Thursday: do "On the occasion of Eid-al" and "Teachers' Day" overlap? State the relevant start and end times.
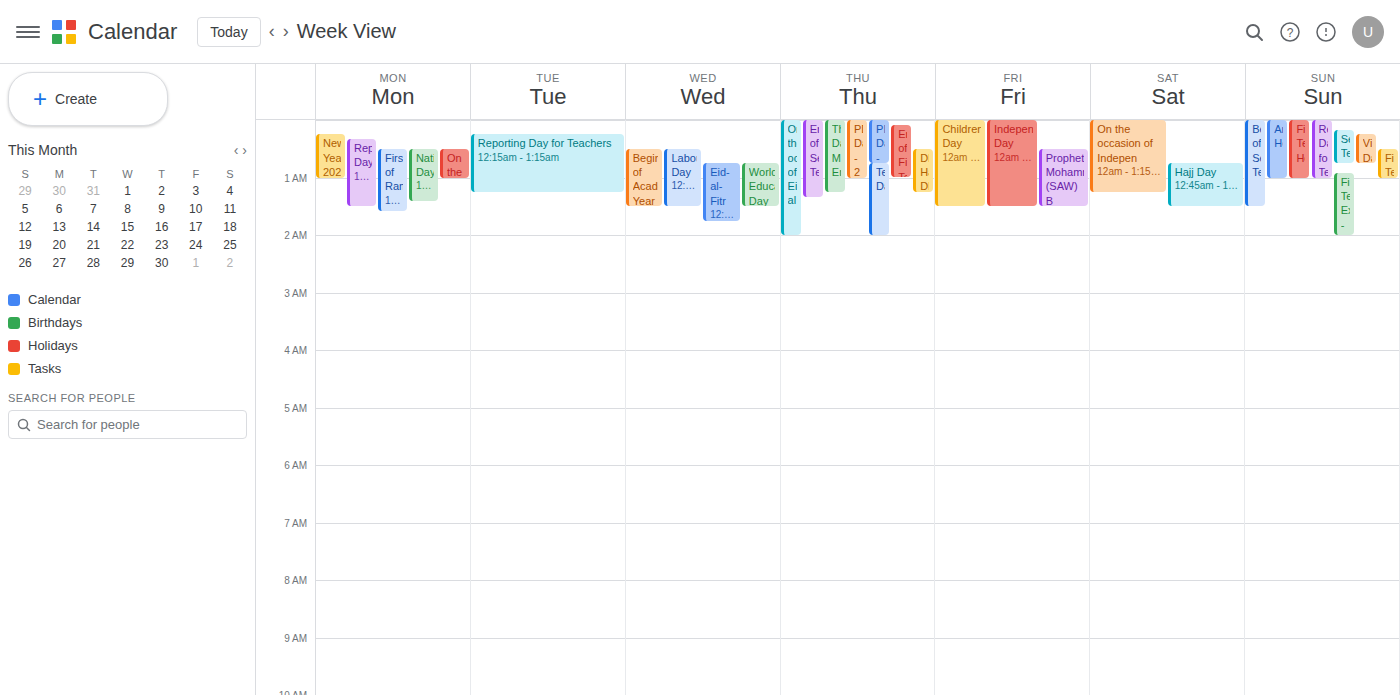
"Teachers' Day" starts at 12:45 AM, before "On the occasion of Eid-al" ends at 2:00 AM -- they overlap.